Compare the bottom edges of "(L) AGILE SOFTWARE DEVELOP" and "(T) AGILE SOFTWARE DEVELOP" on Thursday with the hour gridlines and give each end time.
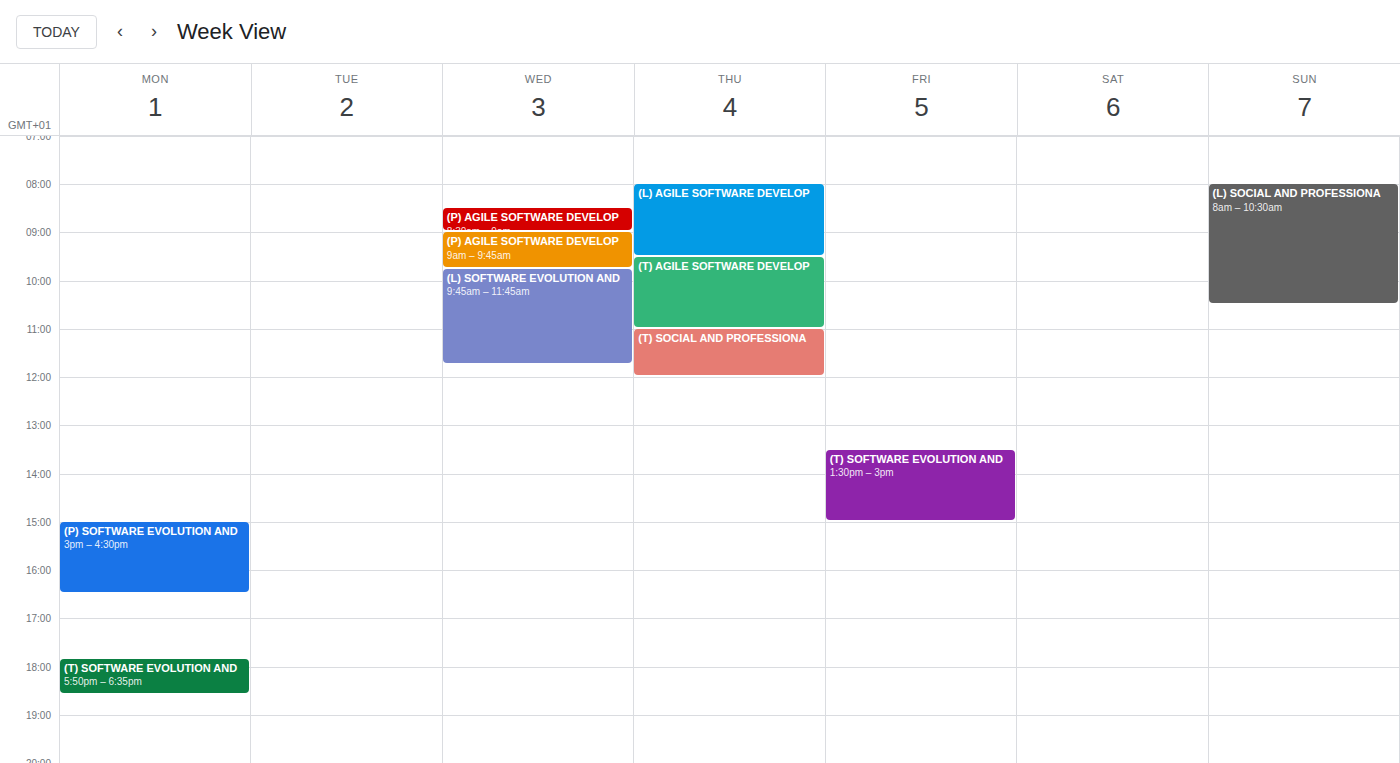
"(L) AGILE SOFTWARE DEVELOP": 9:30 AM, halfway between the 9 AM and 10 AM lines. "(T) AGILE SOFTWARE DEVELOP": 11:00 AM, exactly on the 11 AM line.